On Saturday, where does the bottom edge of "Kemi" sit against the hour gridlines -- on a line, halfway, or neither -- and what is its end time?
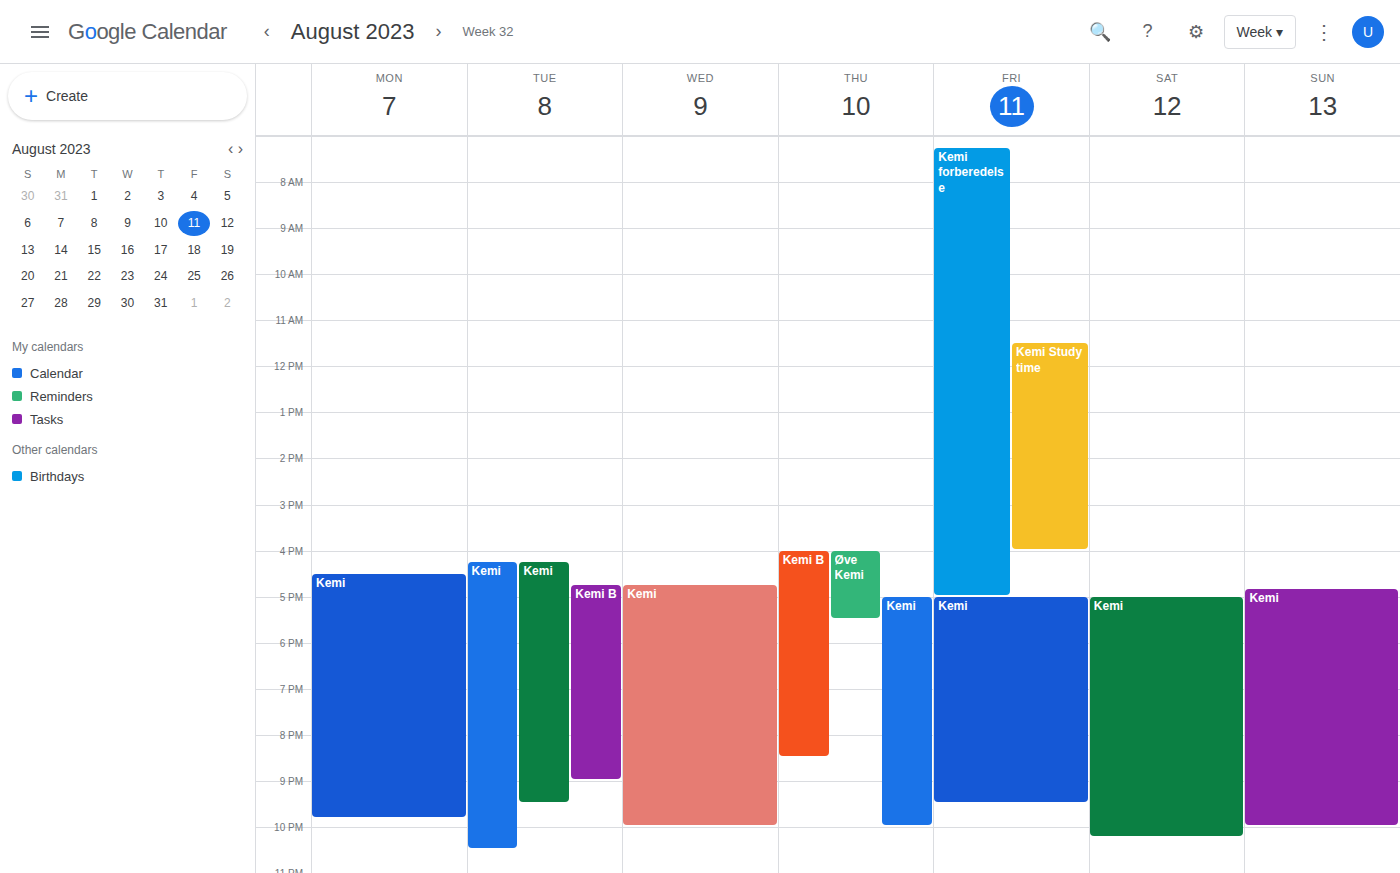
10:15 PM -- neither: a quarter of the way from the 10 PM line to the 11 PM line.